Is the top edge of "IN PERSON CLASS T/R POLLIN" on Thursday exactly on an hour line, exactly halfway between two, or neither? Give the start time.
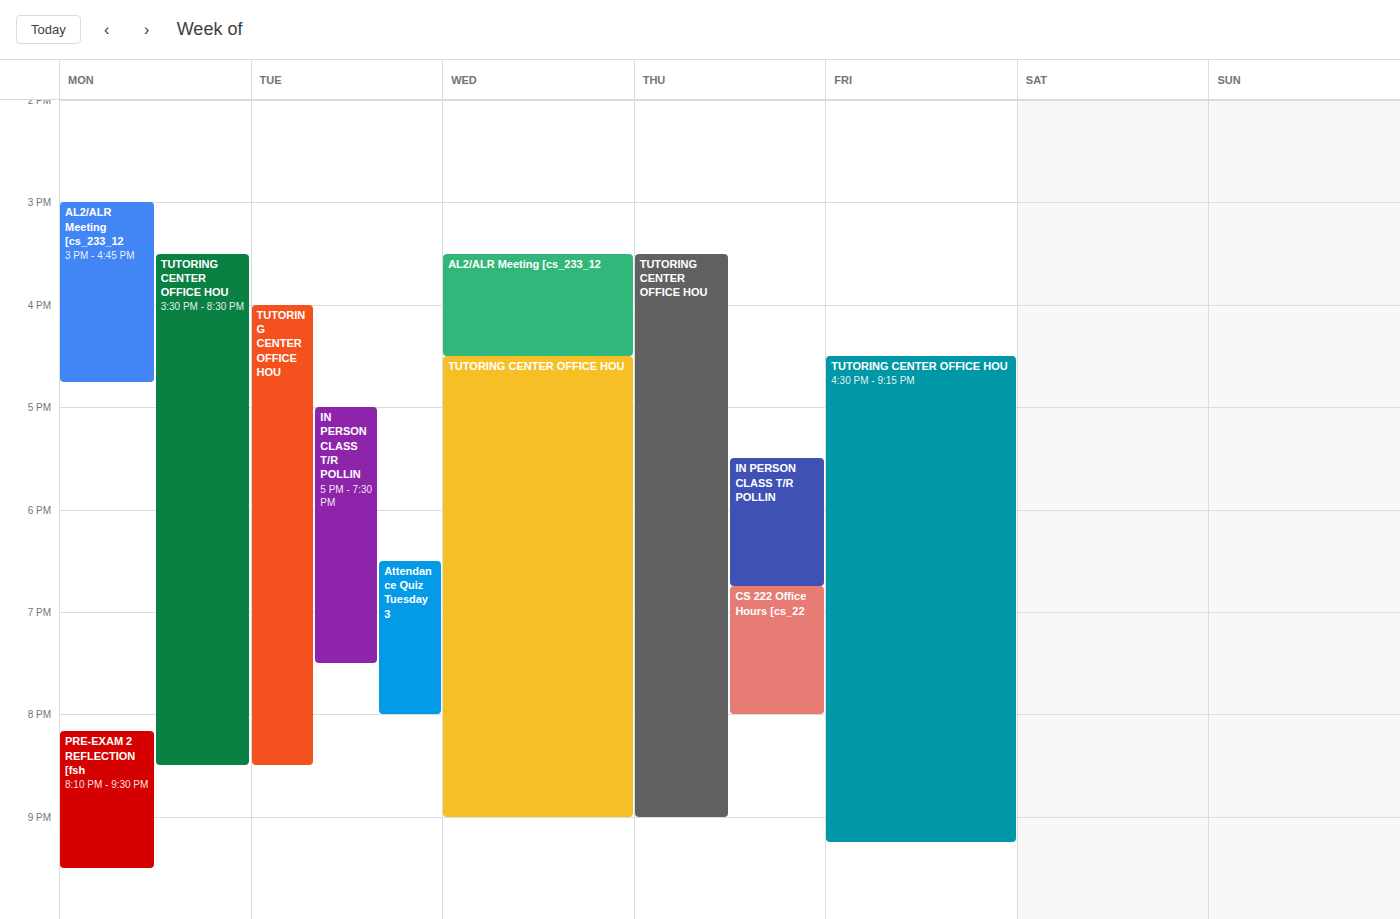
5:30 PM -- halfway between the 5 PM and 6 PM lines.